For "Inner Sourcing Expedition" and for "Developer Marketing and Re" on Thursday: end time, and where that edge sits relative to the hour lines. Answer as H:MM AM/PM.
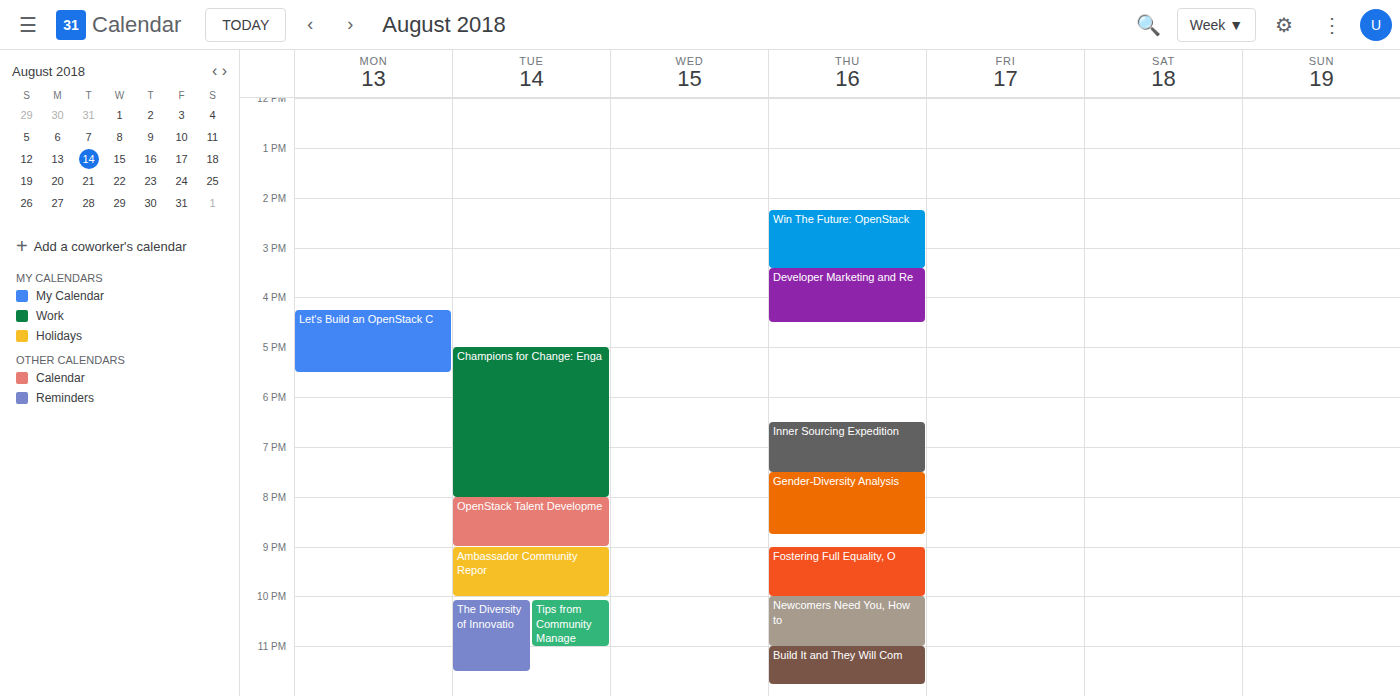
"Inner Sourcing Expedition": 7:30 PM, halfway between the 7 PM and 8 PM lines. "Developer Marketing and Re": 4:30 PM, halfway between the 4 PM and 5 PM lines.